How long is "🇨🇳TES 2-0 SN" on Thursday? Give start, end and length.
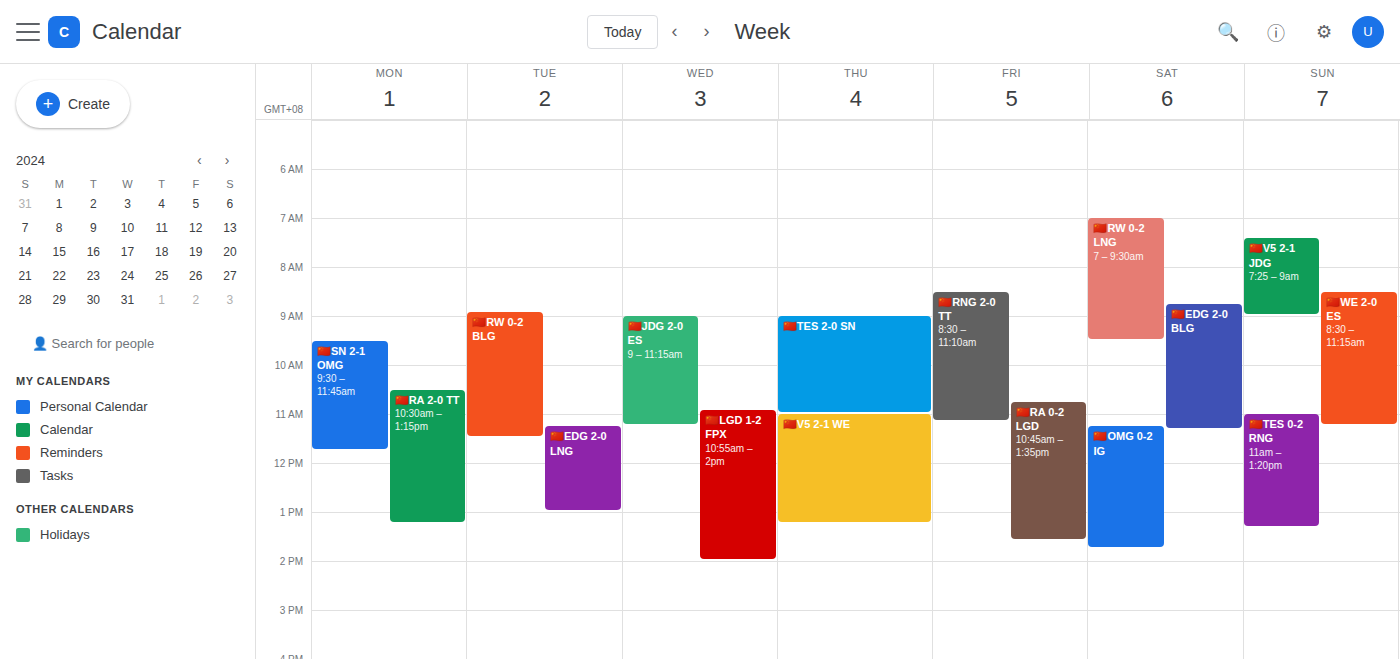
9:00 AM to 11:00 AM, 2 hours